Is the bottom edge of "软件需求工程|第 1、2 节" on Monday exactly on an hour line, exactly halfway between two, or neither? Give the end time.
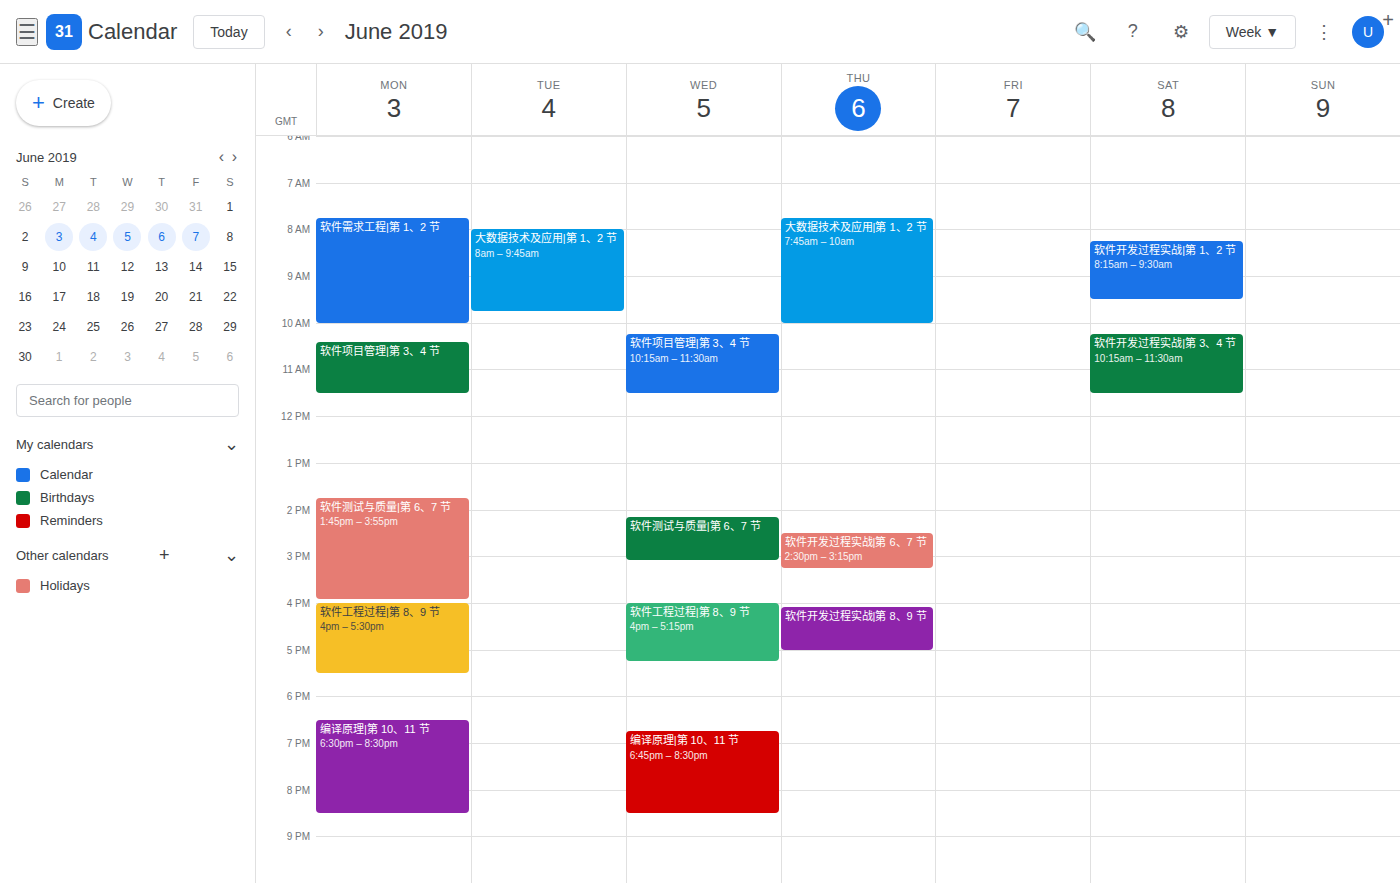
10:00 AM -- exactly on the 10 AM line.